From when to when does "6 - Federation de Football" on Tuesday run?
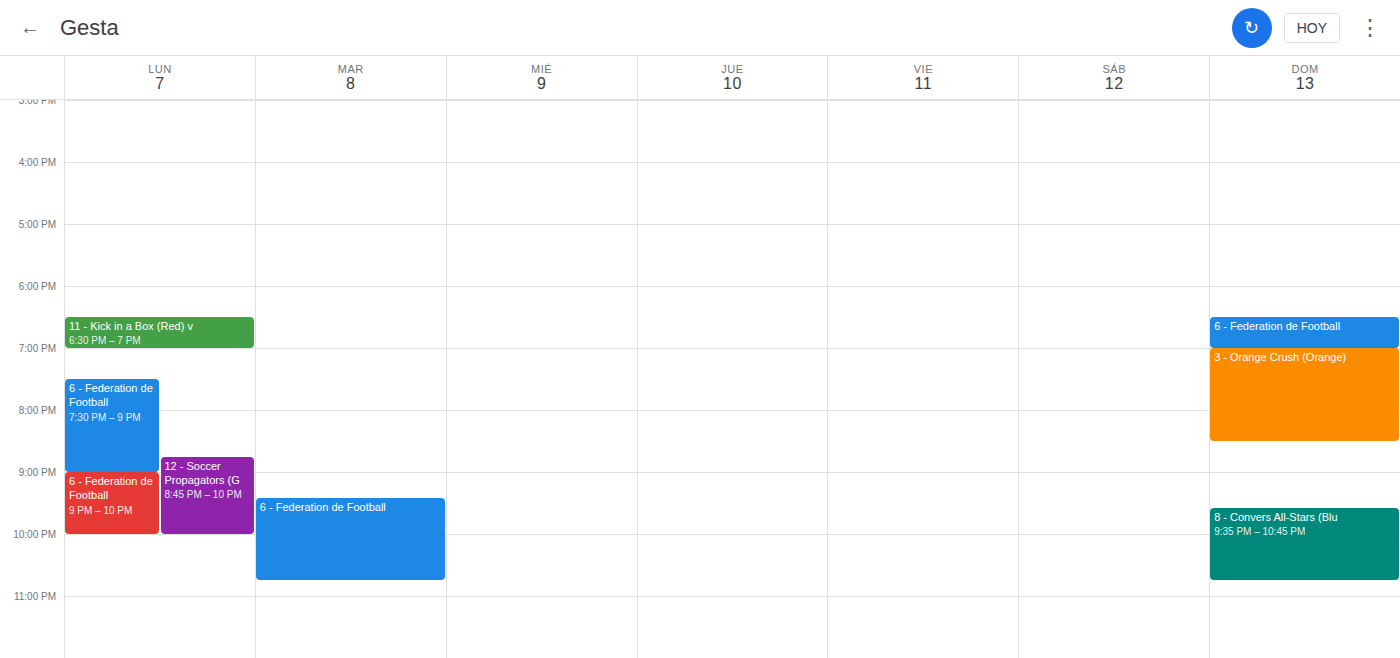
9:25 PM to 10:45 PM